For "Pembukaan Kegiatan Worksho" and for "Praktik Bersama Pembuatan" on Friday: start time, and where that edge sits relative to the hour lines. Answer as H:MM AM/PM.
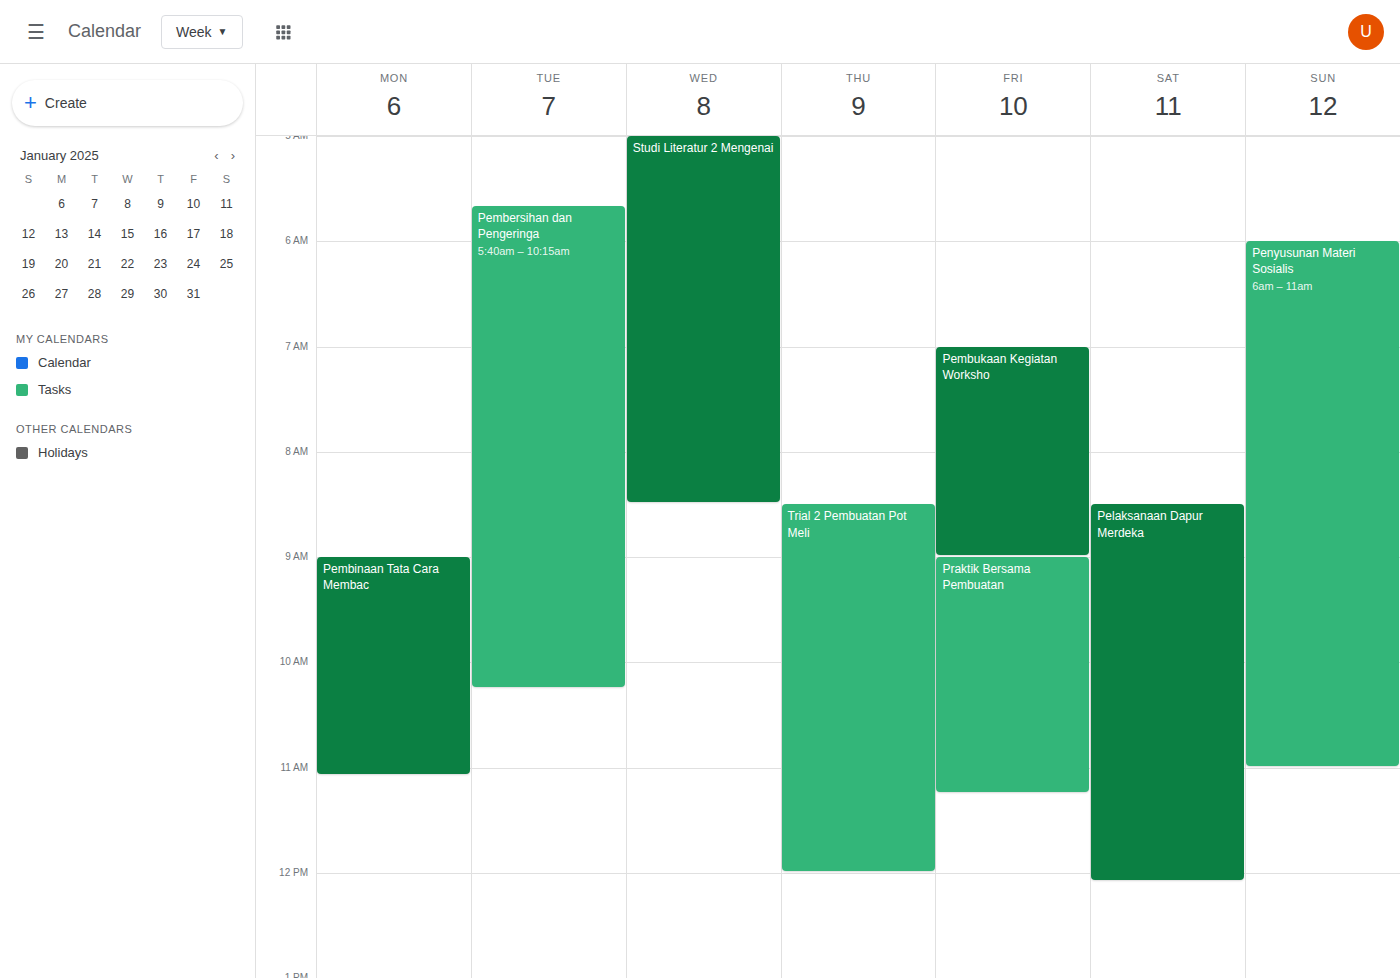
"Pembukaan Kegiatan Worksho": 7:00 AM, exactly on the 7 AM line. "Praktik Bersama Pembuatan": 9:00 AM, exactly on the 9 AM line.